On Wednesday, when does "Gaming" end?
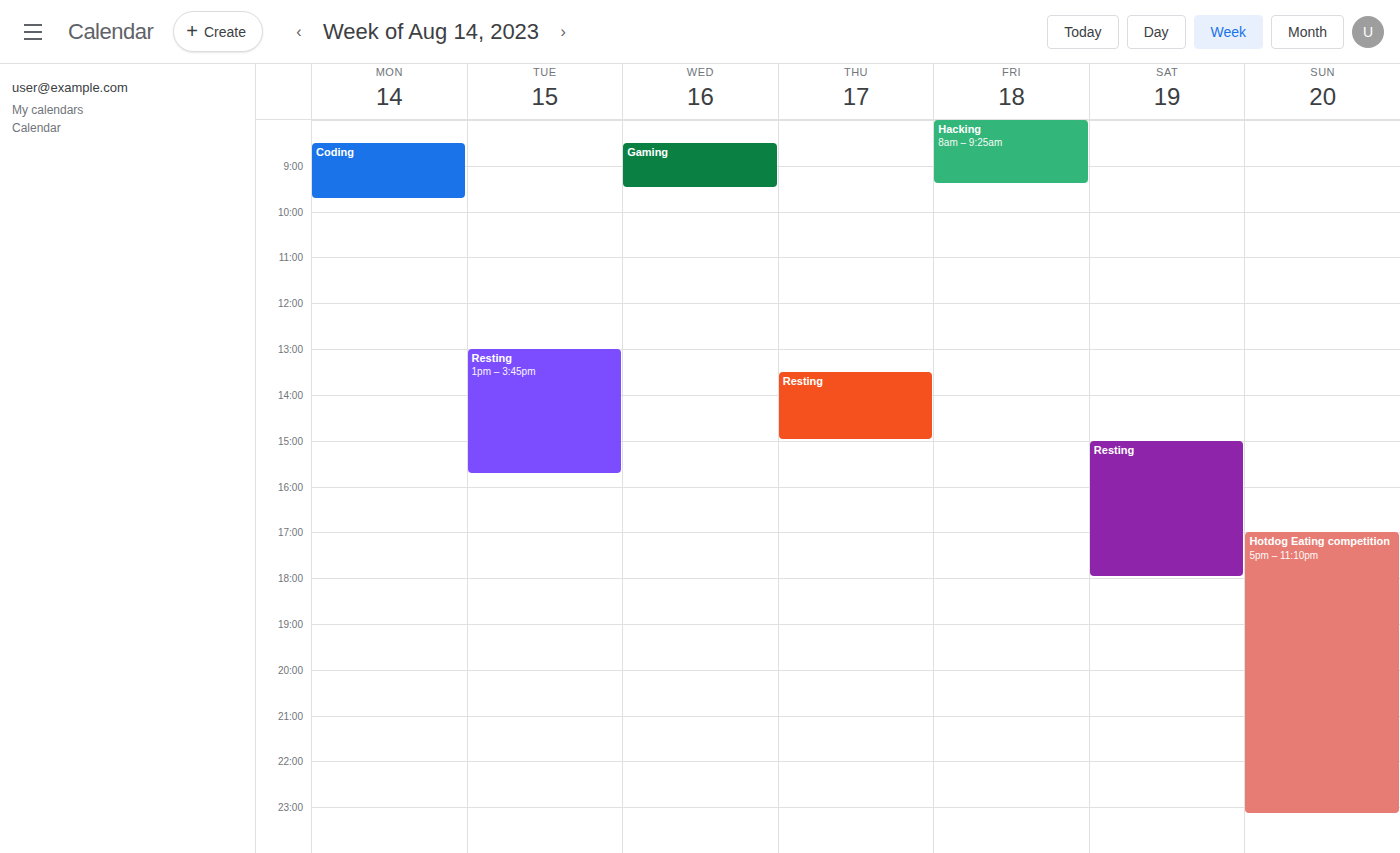
9:30 AM